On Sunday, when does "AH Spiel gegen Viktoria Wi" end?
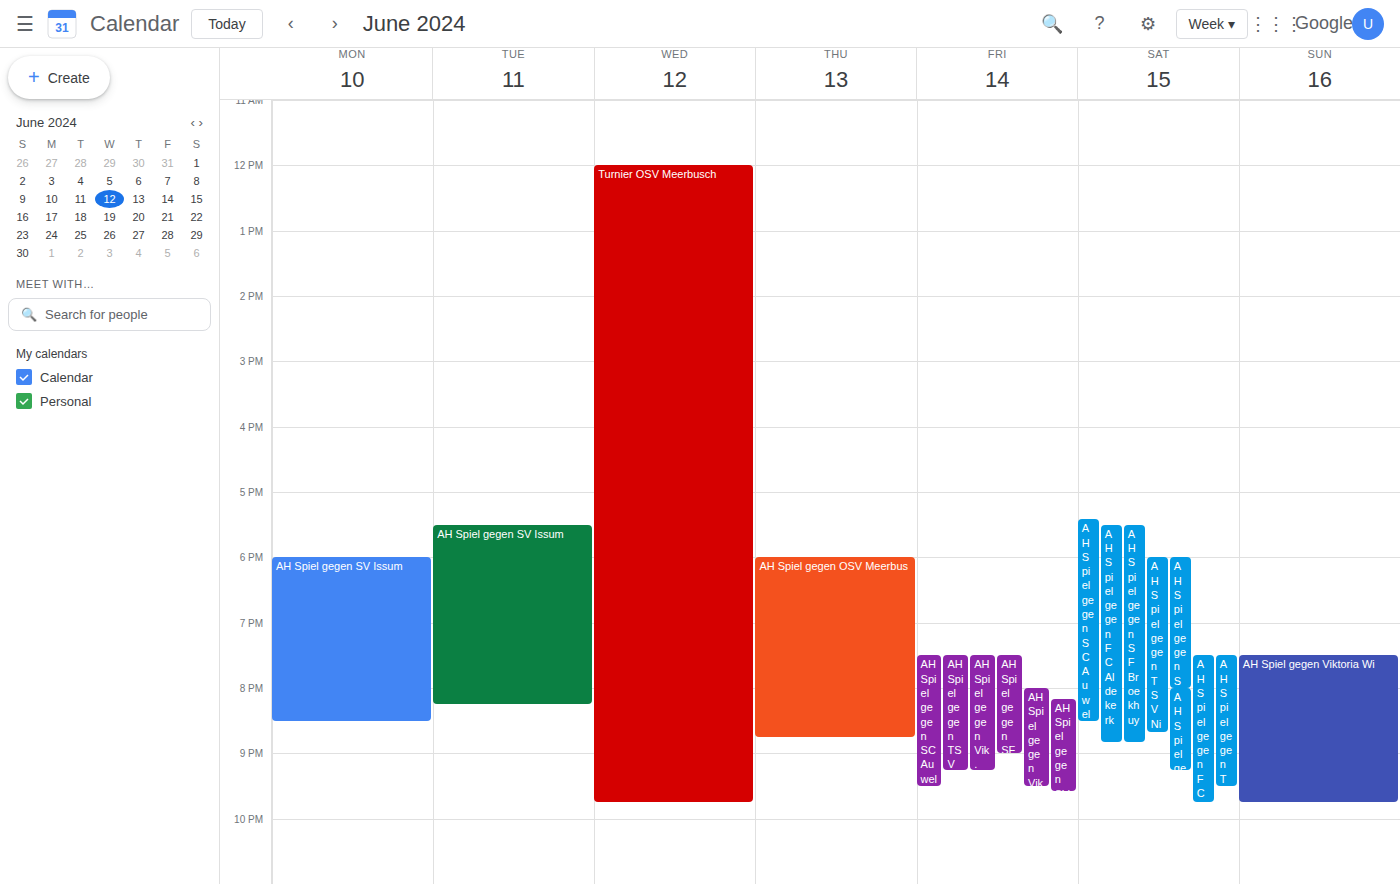
9:45 PM